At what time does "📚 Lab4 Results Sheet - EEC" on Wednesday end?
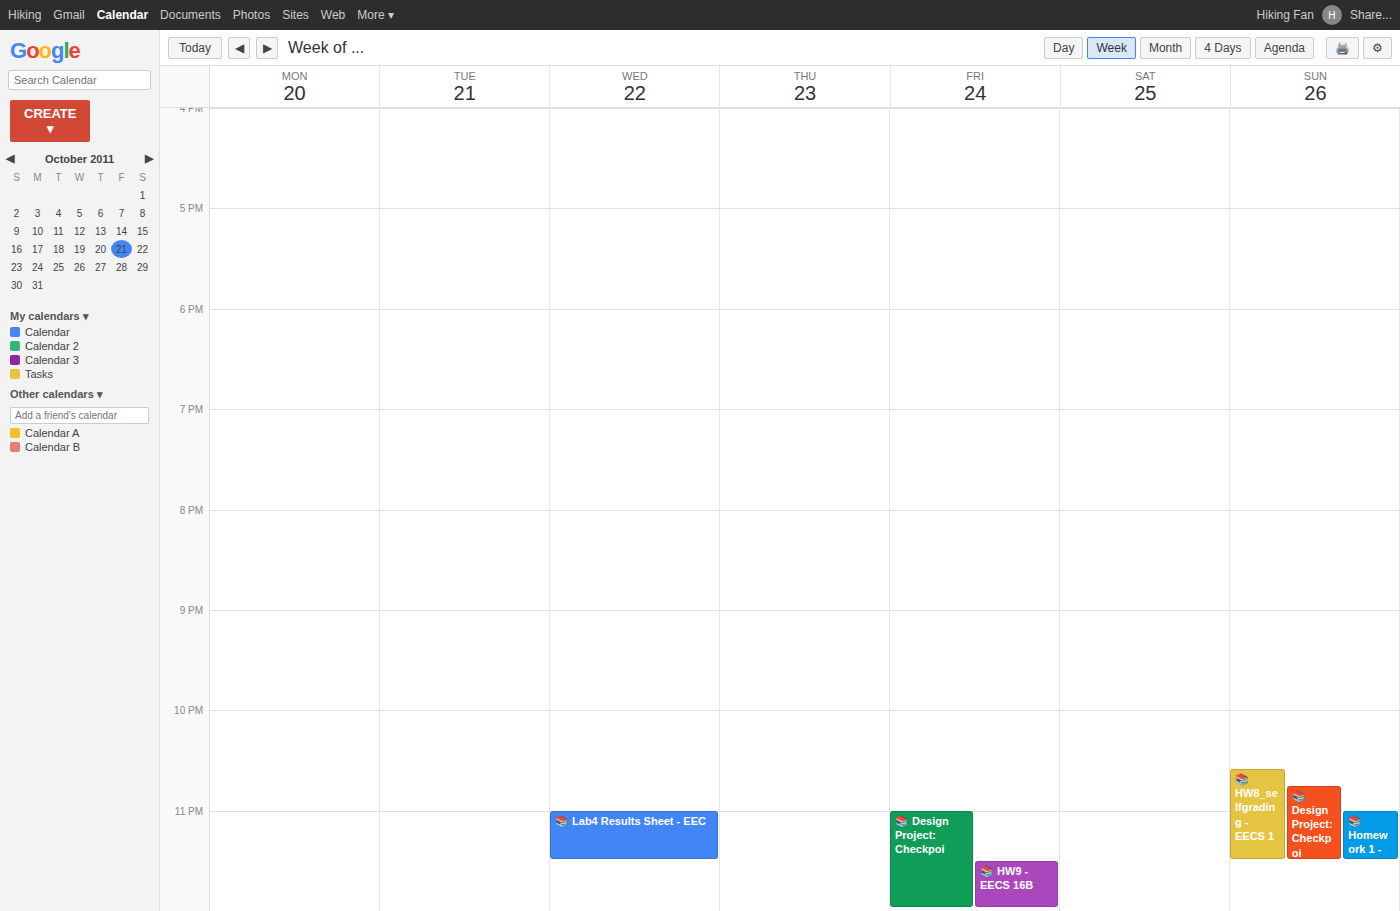
11:30 PM